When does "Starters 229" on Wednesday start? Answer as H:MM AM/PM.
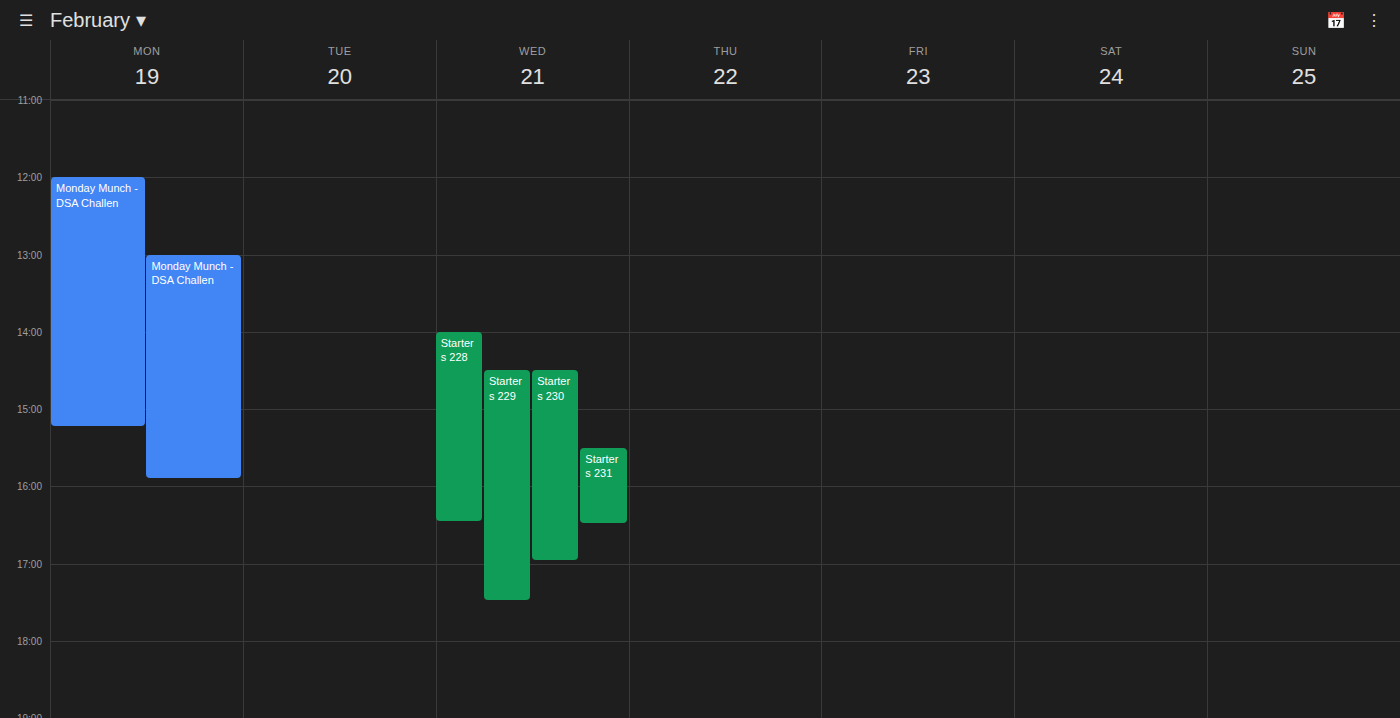
2:30 PM